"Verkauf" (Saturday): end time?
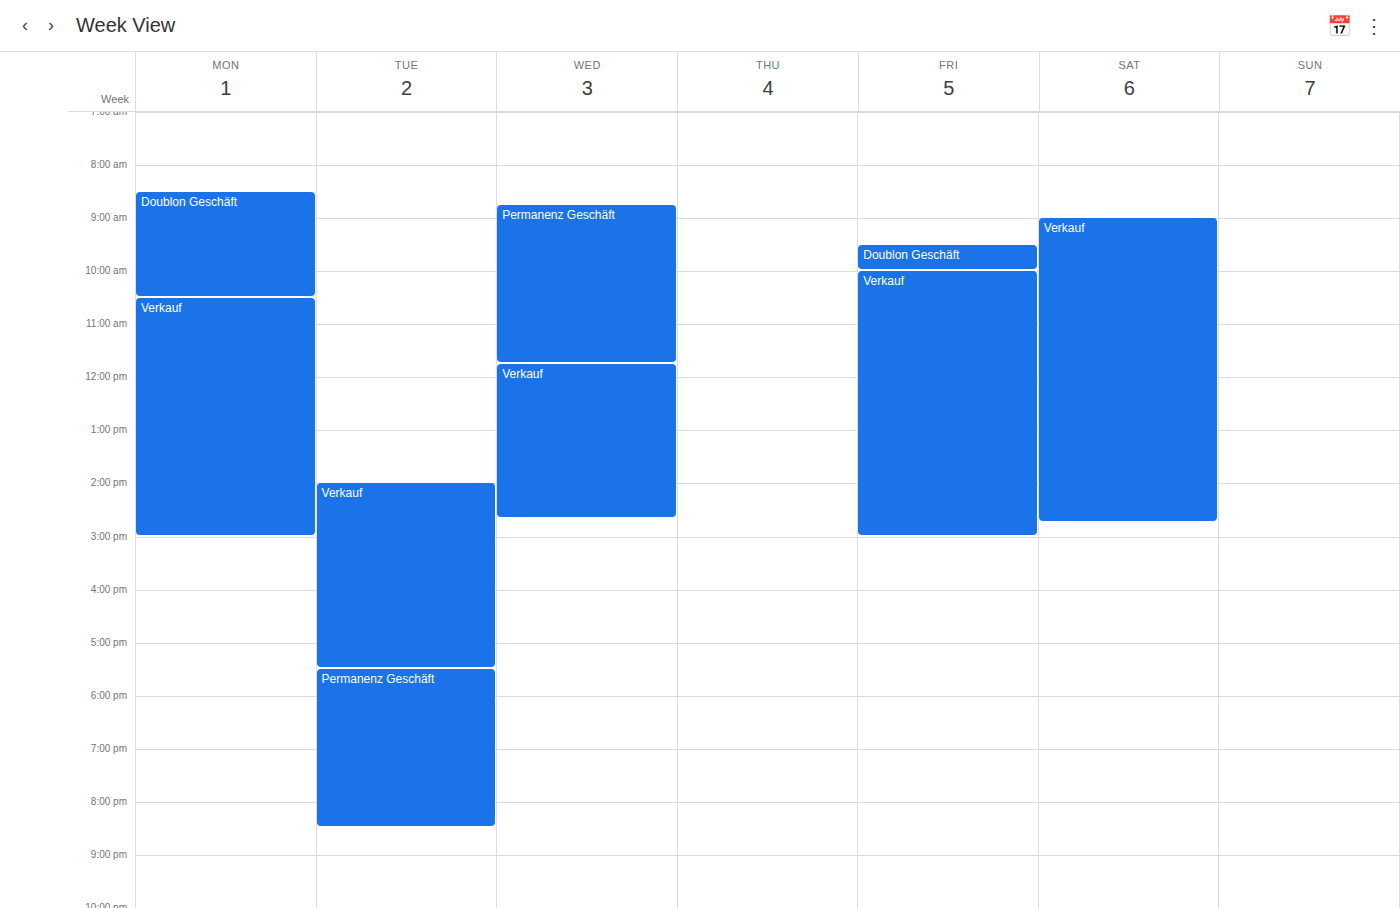
2:45 PM